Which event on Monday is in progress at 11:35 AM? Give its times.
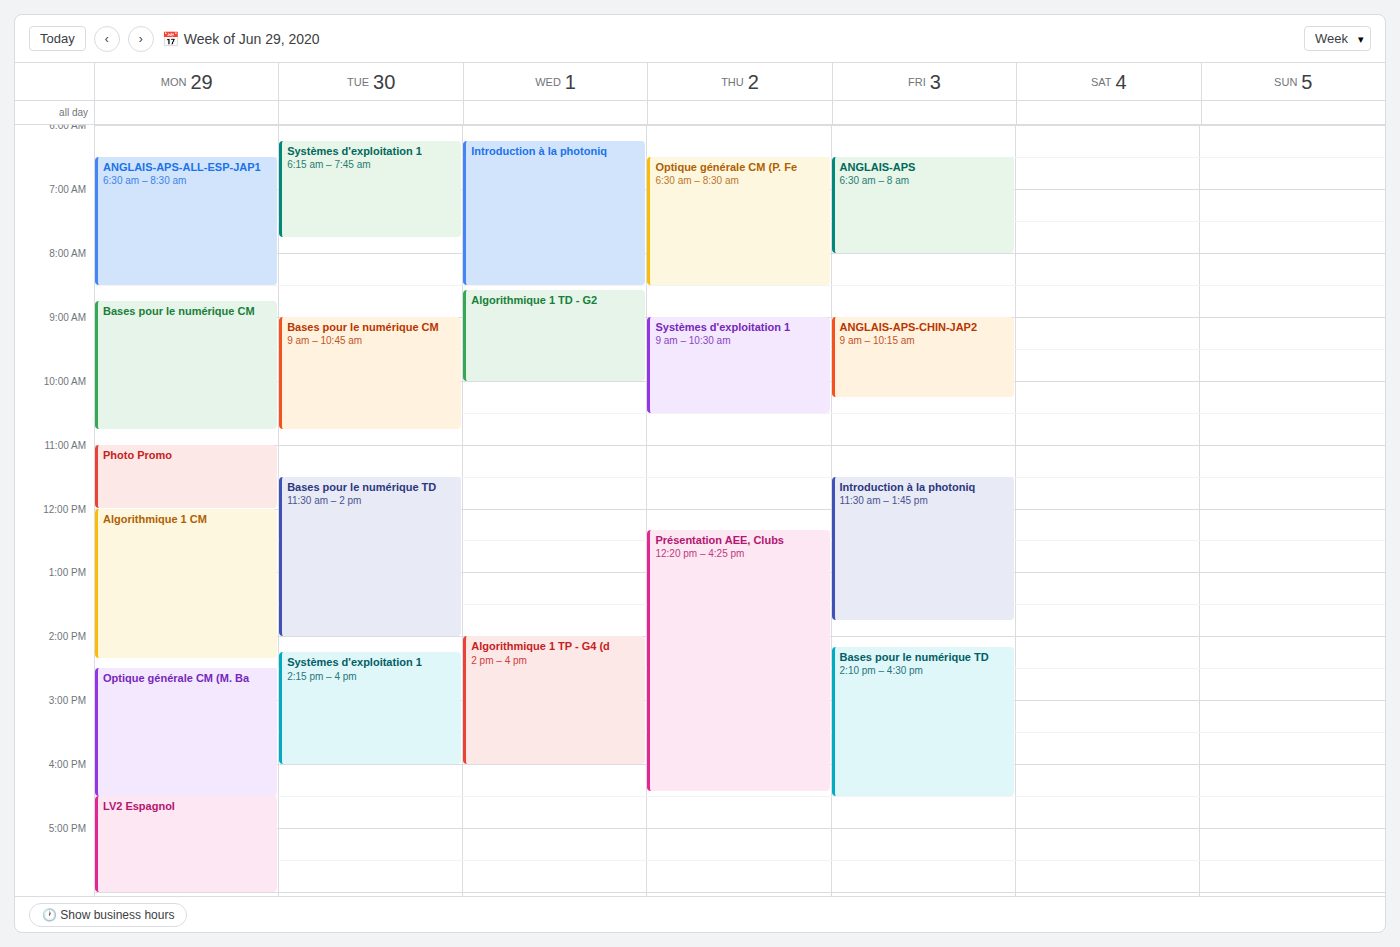
"Photo Promo", 11:00 AM to 12:00 PM